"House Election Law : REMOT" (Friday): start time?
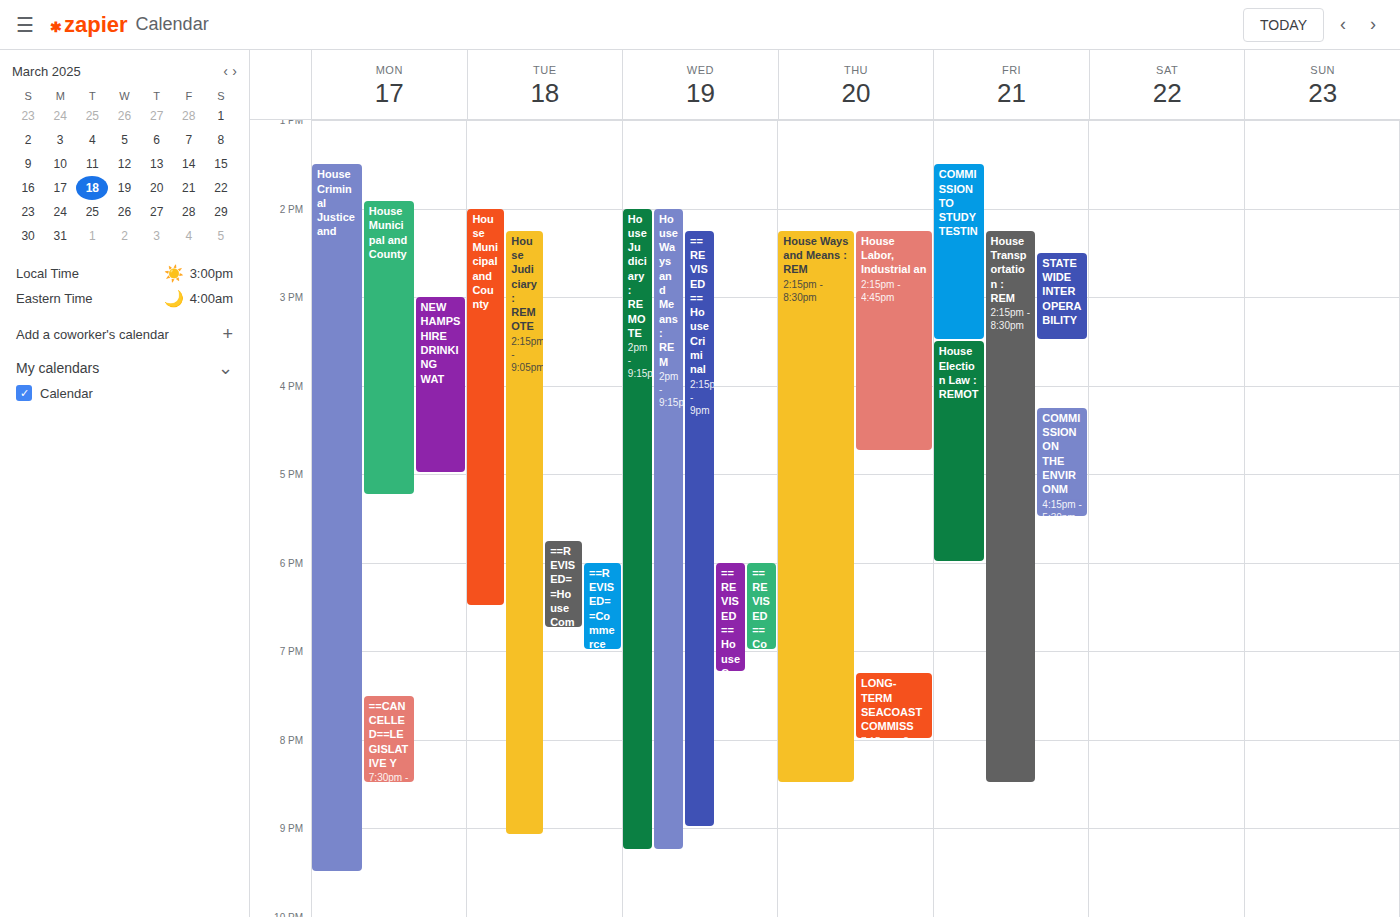
3:30 PM